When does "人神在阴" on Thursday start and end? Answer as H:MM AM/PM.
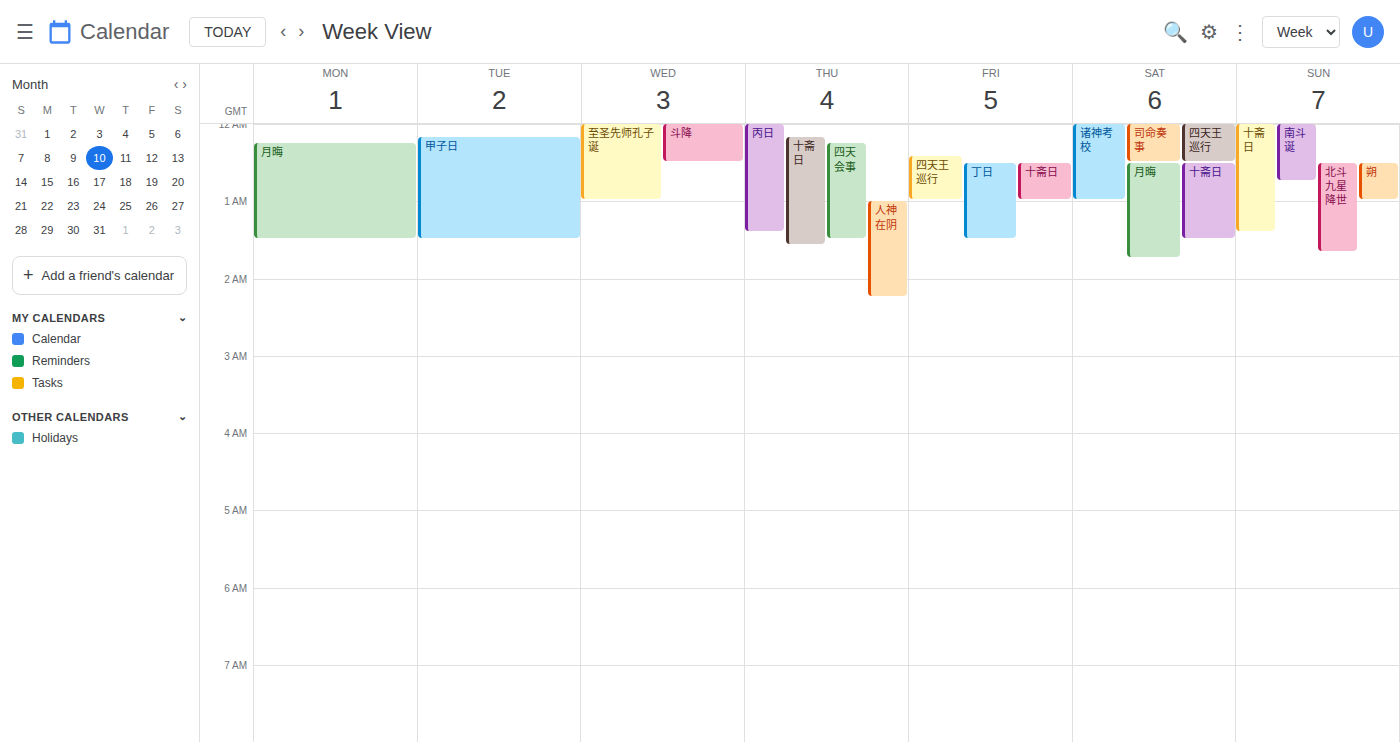
1:00 AM to 2:15 AM